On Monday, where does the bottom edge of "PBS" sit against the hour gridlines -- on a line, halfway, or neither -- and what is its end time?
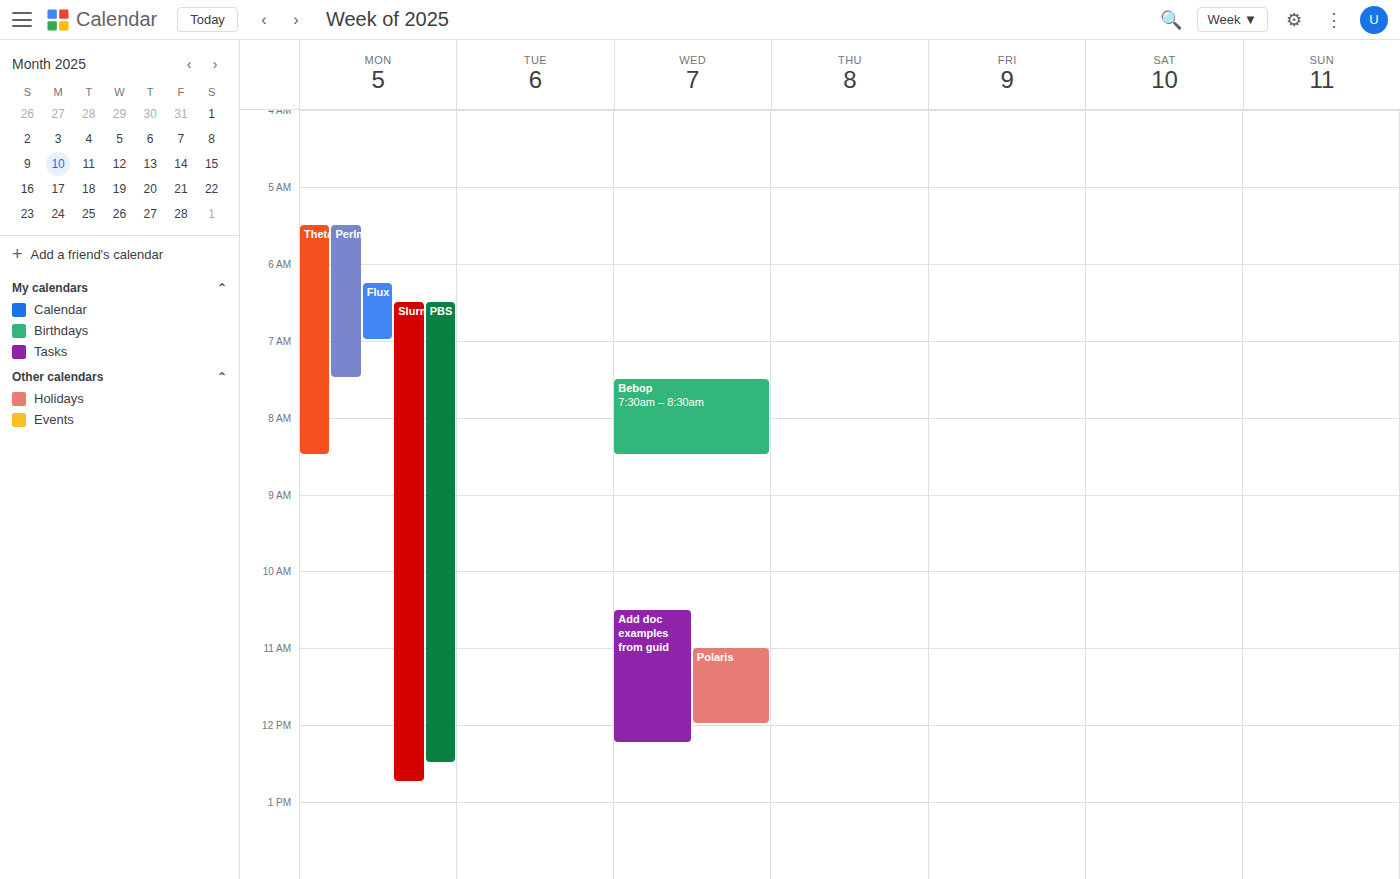
12:30 PM -- halfway between the 12 PM and 1 PM lines.